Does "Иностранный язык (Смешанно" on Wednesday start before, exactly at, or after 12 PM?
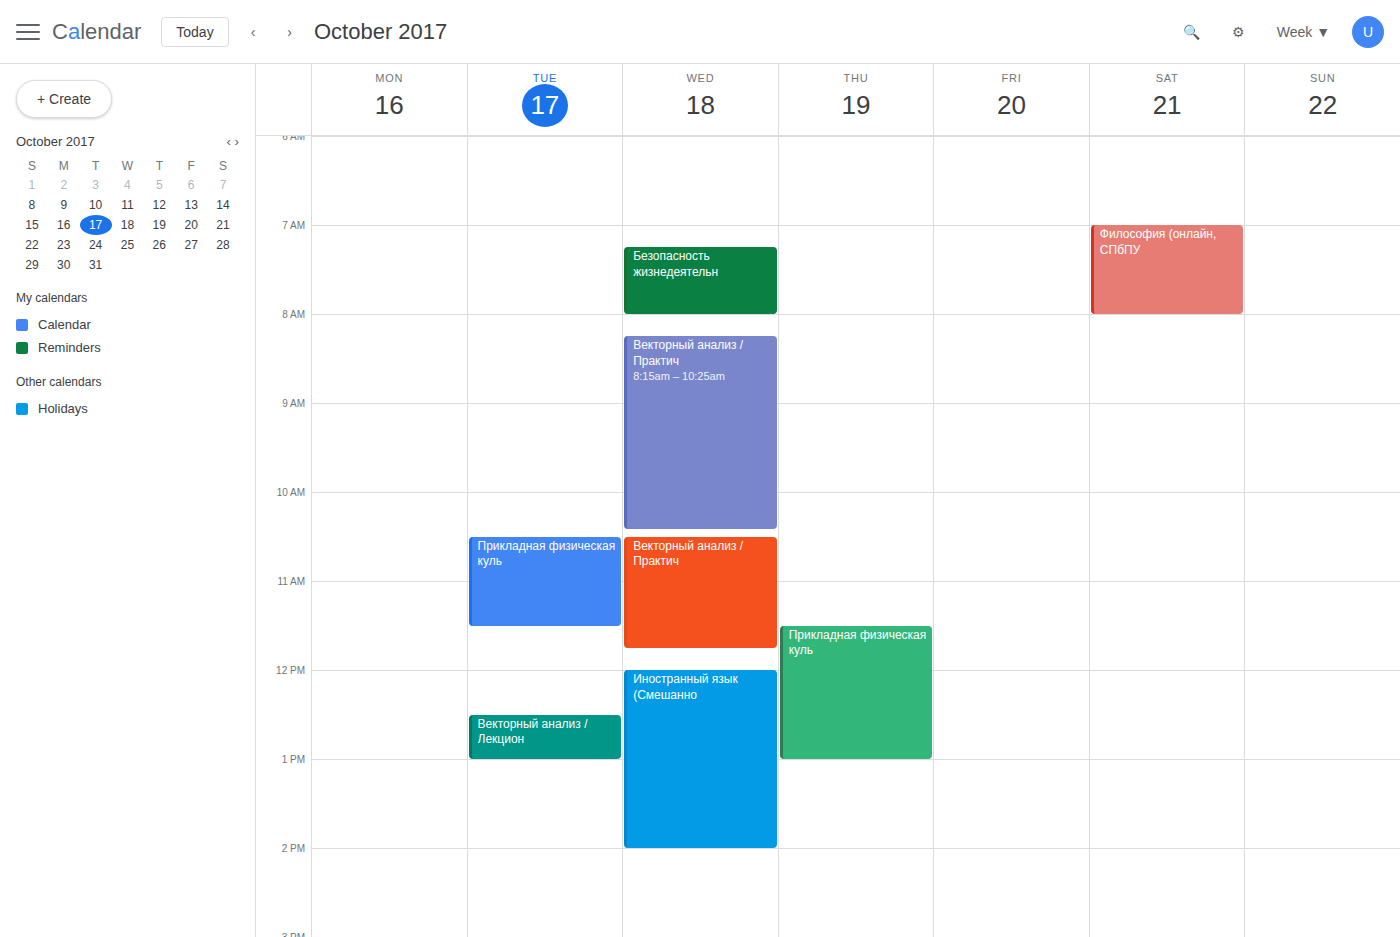
12:00 PM -- exactly at 12 PM, on the 12 PM line.